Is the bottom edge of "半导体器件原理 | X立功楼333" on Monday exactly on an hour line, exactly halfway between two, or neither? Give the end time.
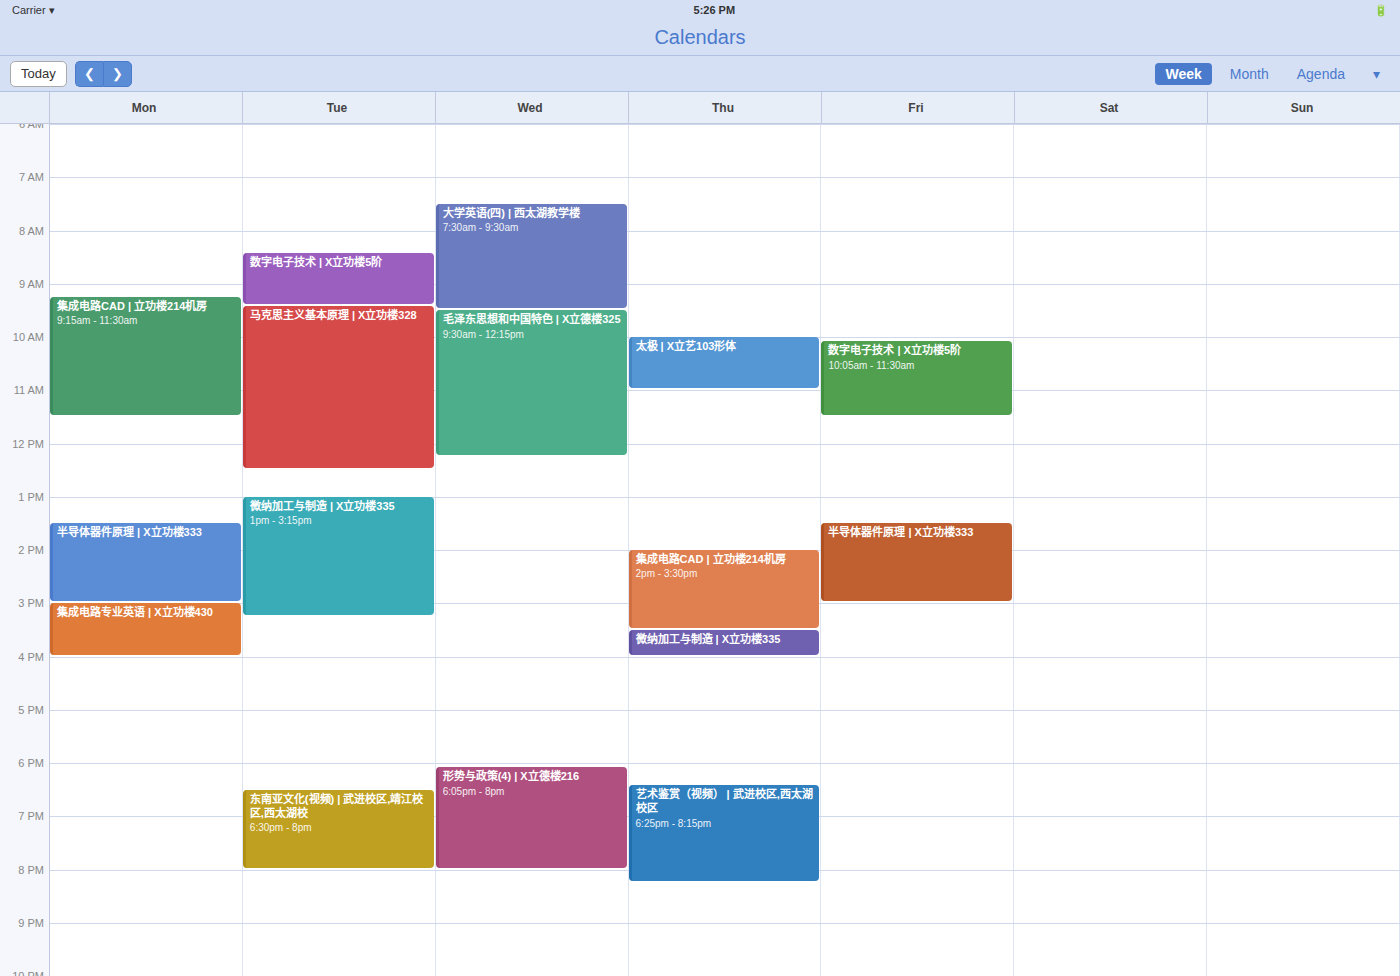
3:00 PM -- exactly on the 3 PM line.